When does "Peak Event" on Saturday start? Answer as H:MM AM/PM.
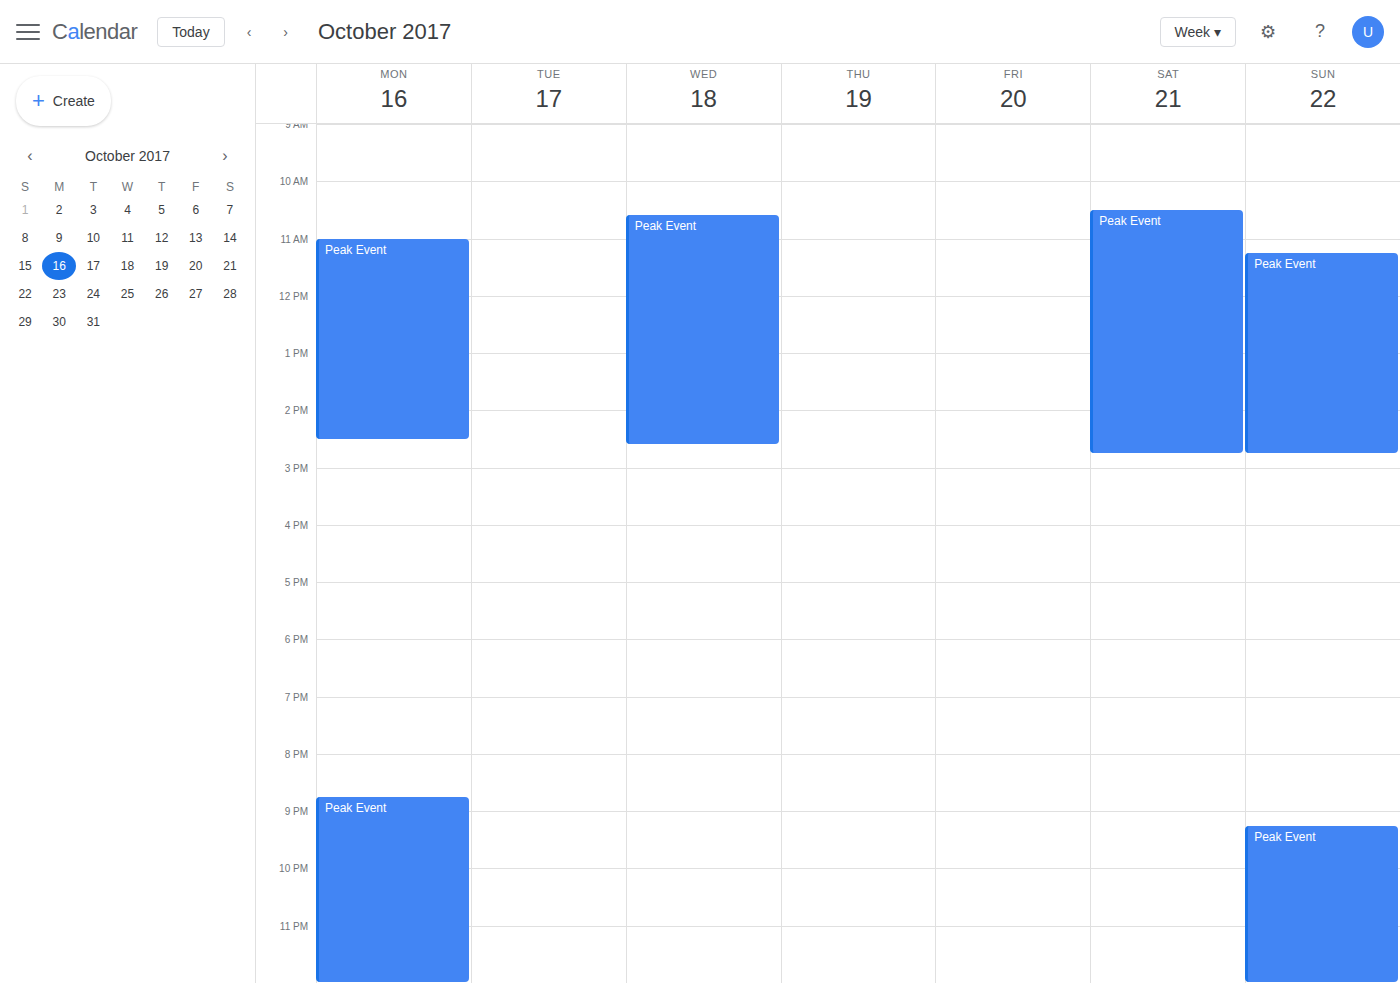
10:30 AM